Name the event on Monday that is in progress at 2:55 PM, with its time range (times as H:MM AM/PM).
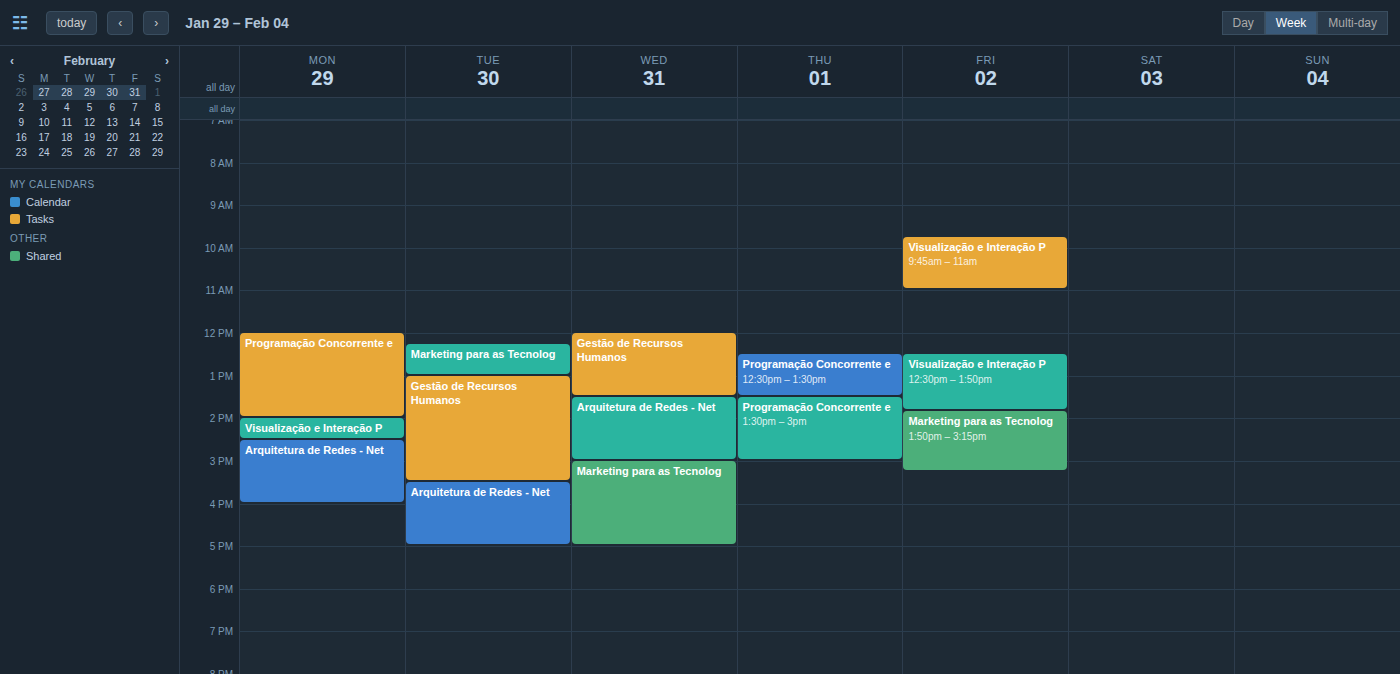
"Arquitetura de Redes - Net", 2:30 PM to 4:00 PM